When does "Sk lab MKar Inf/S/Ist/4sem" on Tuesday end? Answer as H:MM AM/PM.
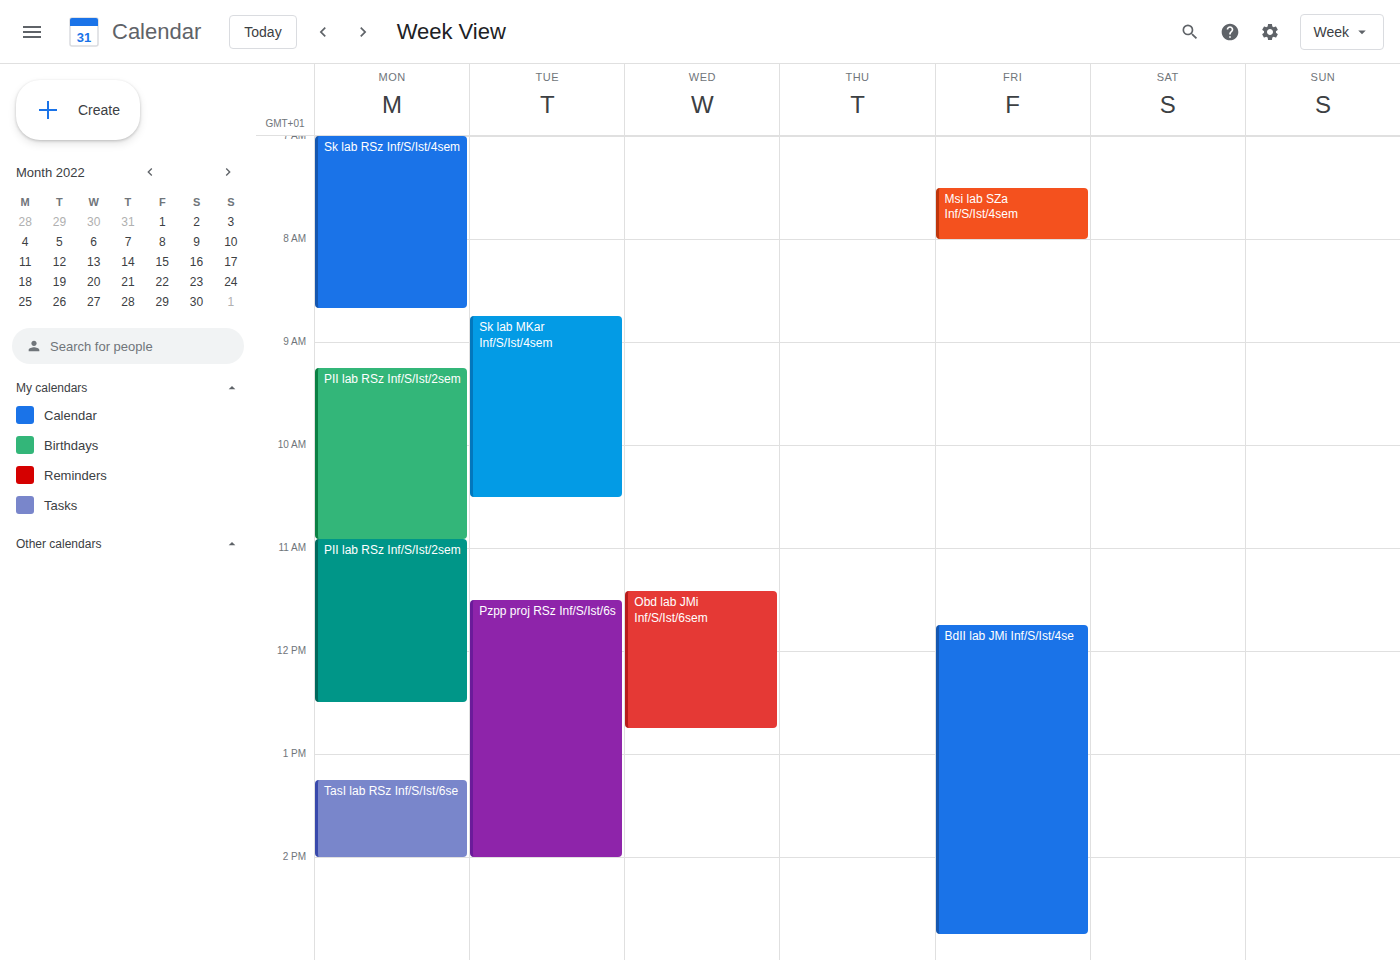
10:30 AM